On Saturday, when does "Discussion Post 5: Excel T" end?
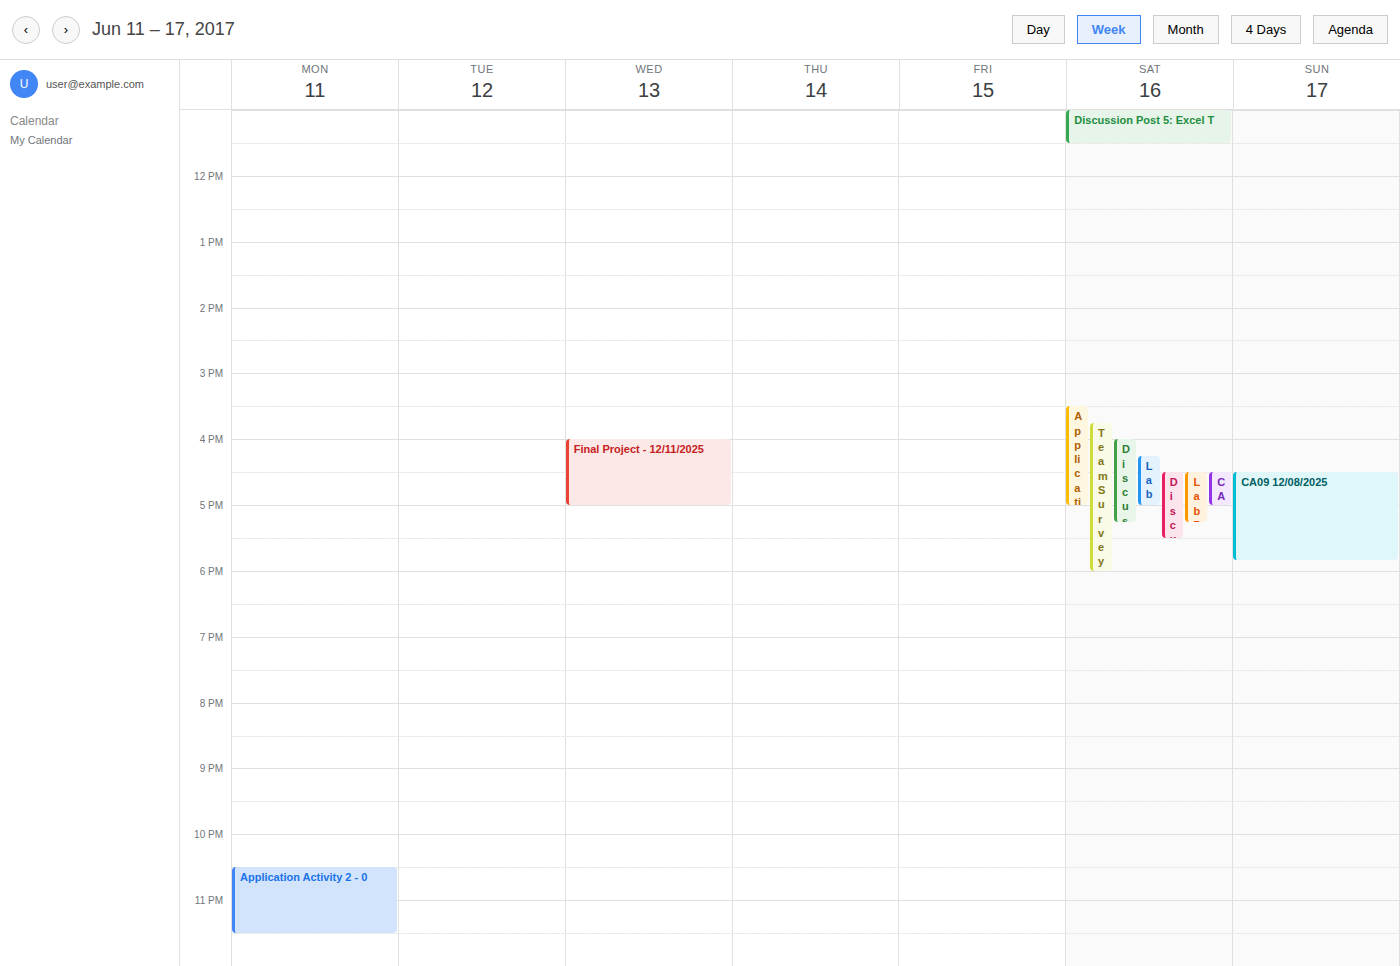
11:30 AM